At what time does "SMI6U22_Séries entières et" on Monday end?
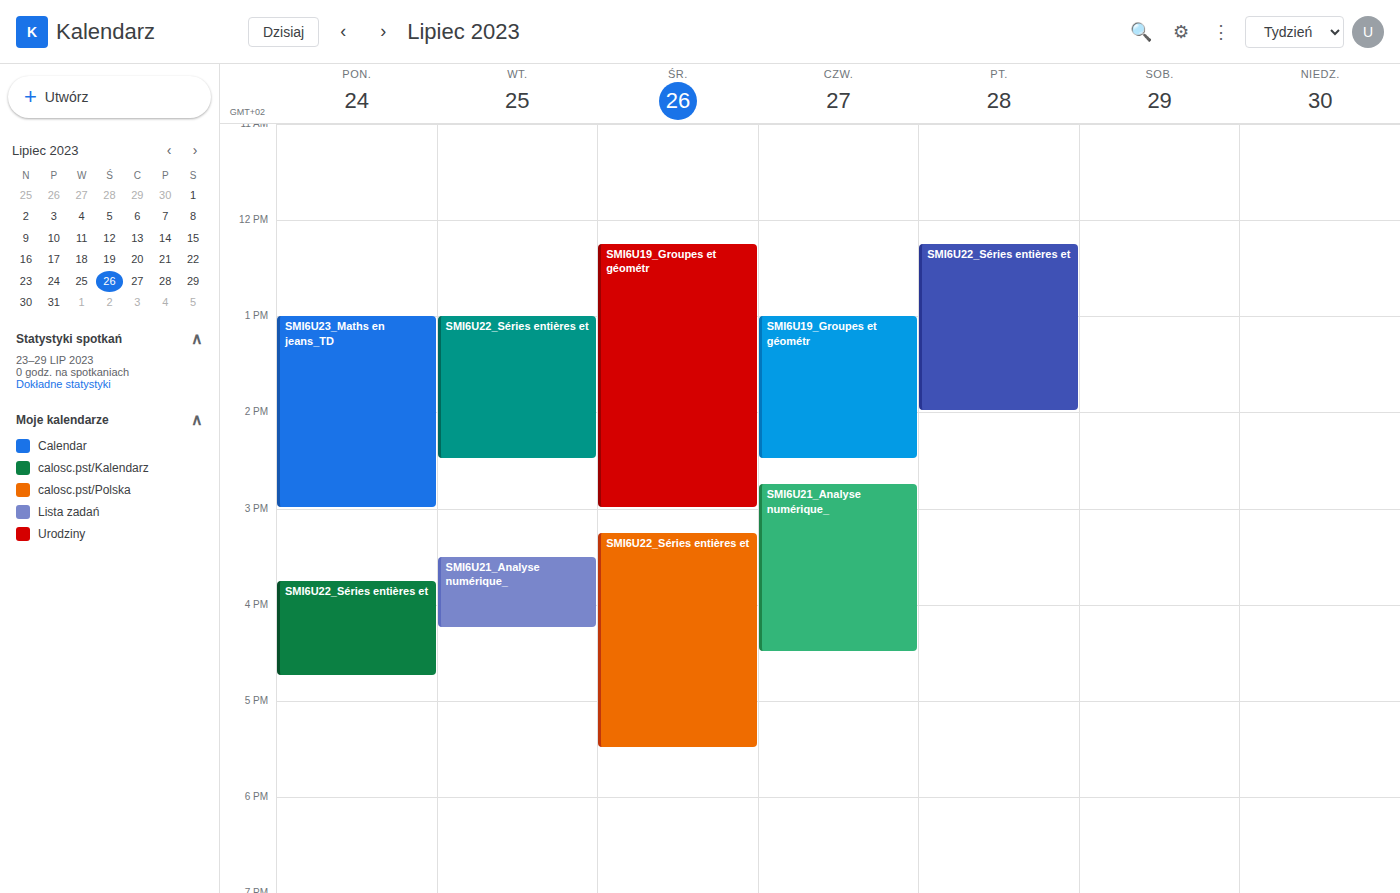
4:45 PM